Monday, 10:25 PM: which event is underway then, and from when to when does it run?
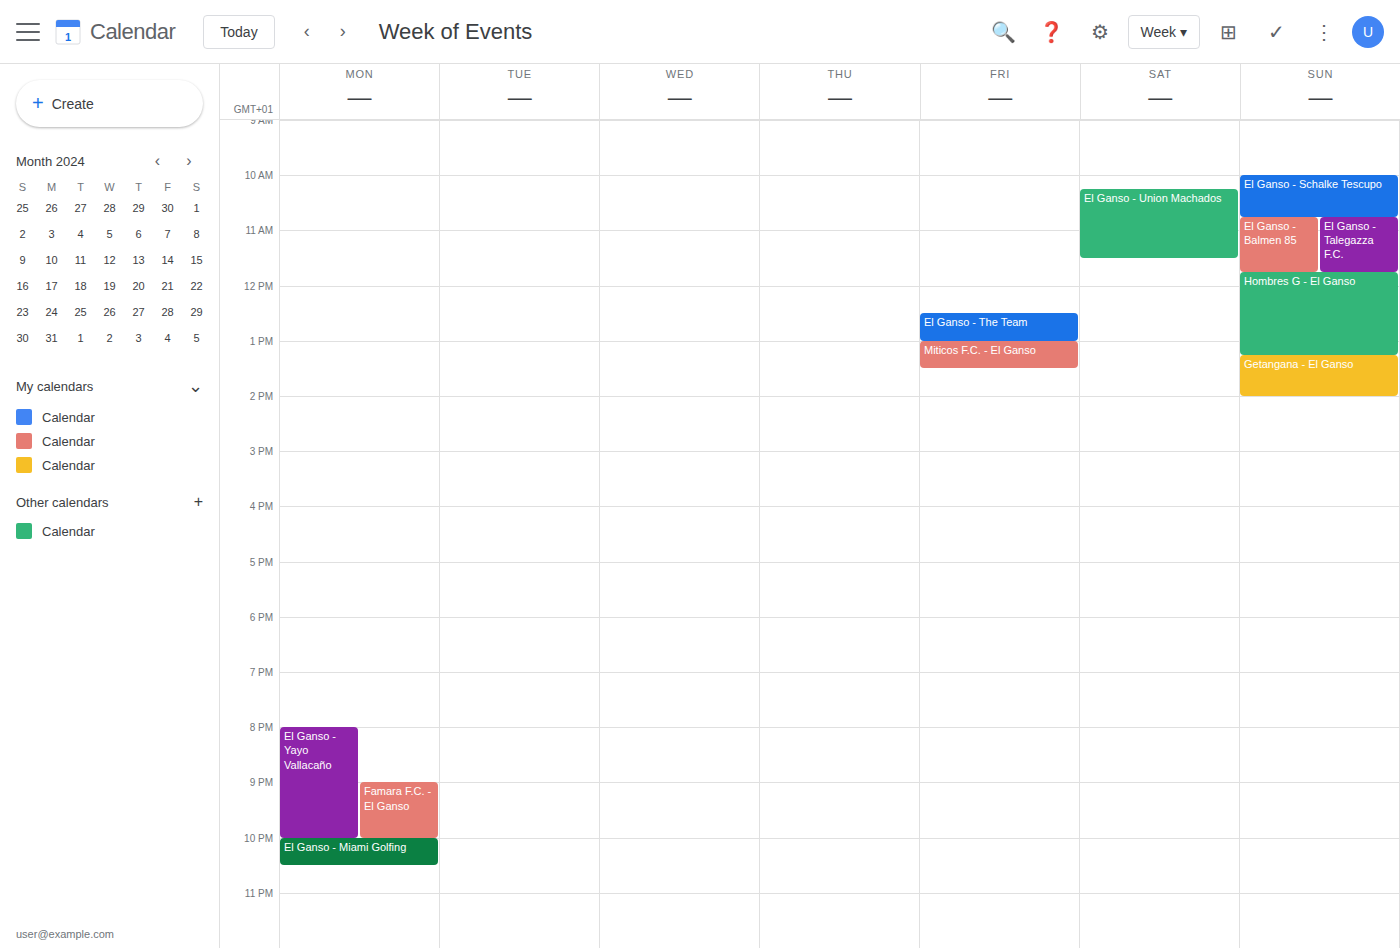
"El Ganso - Miami Golfing", 10:00 PM to 10:30 PM